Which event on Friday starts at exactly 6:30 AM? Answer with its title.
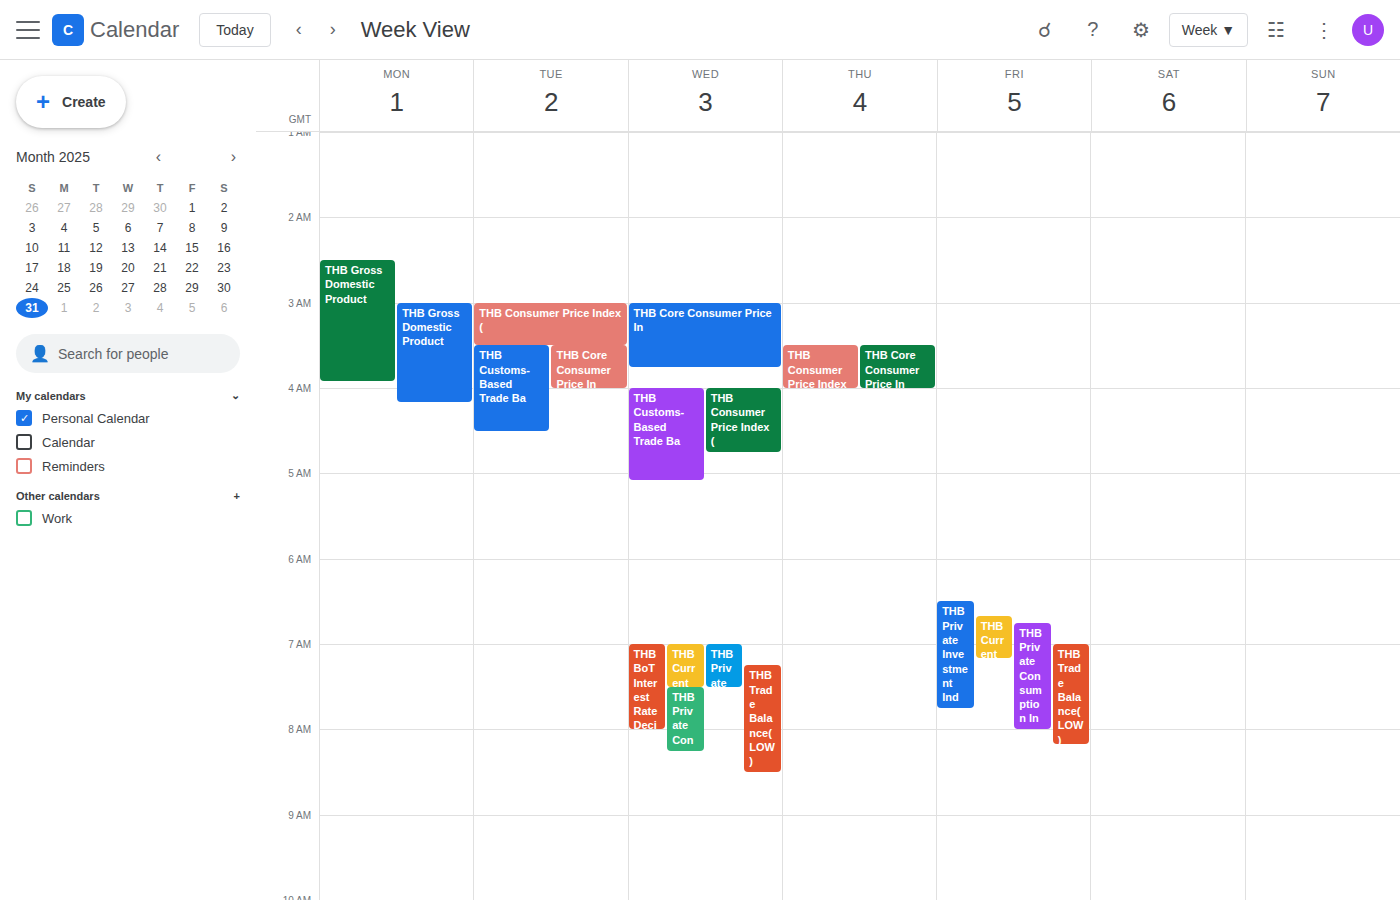
"THB Private Investment Ind"